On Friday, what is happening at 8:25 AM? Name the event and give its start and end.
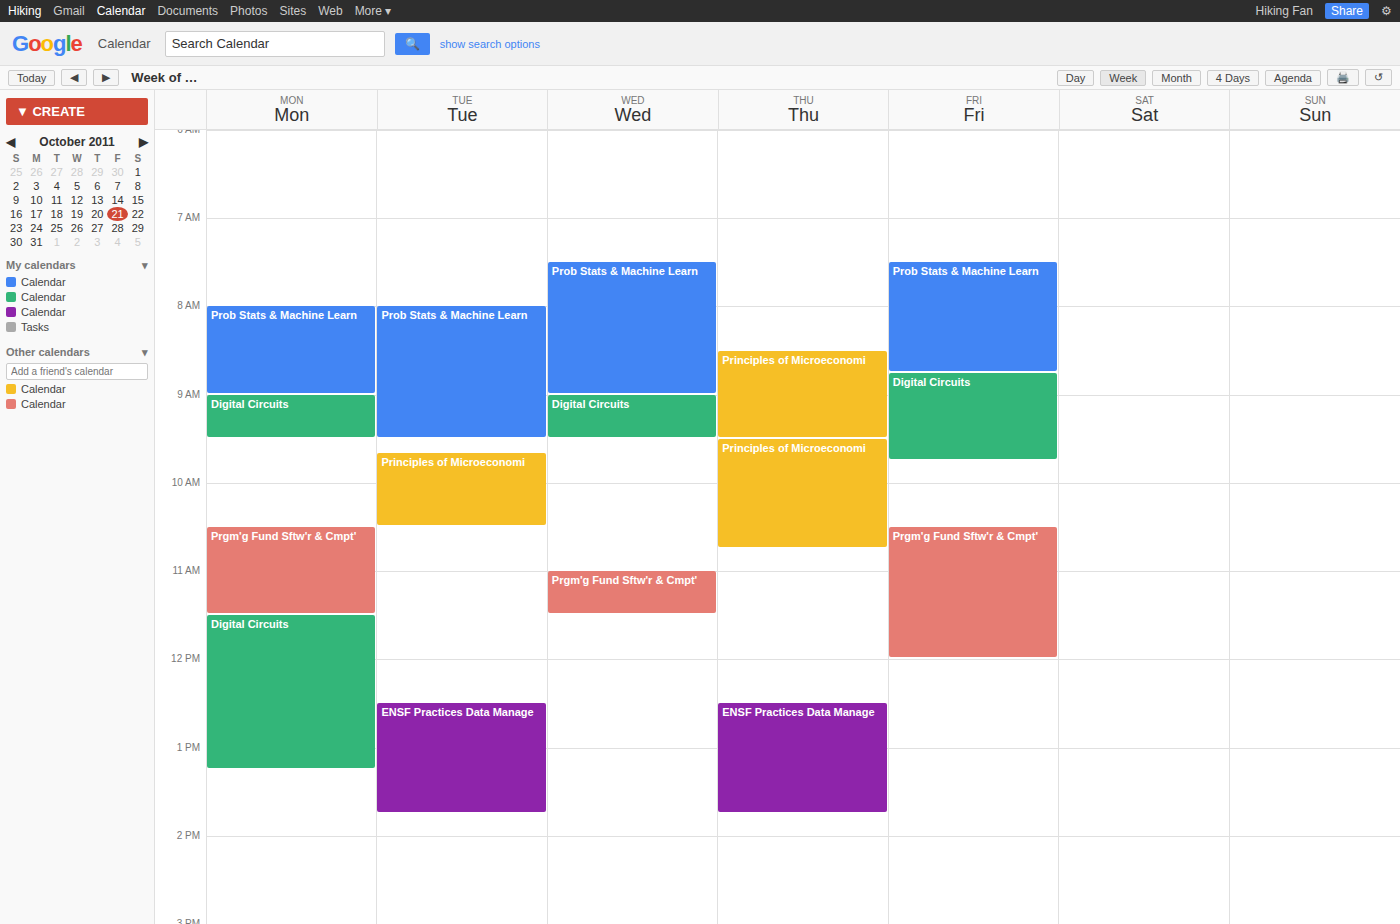
"Prob Stats & Machine Learn", 7:30 AM to 8:45 AM